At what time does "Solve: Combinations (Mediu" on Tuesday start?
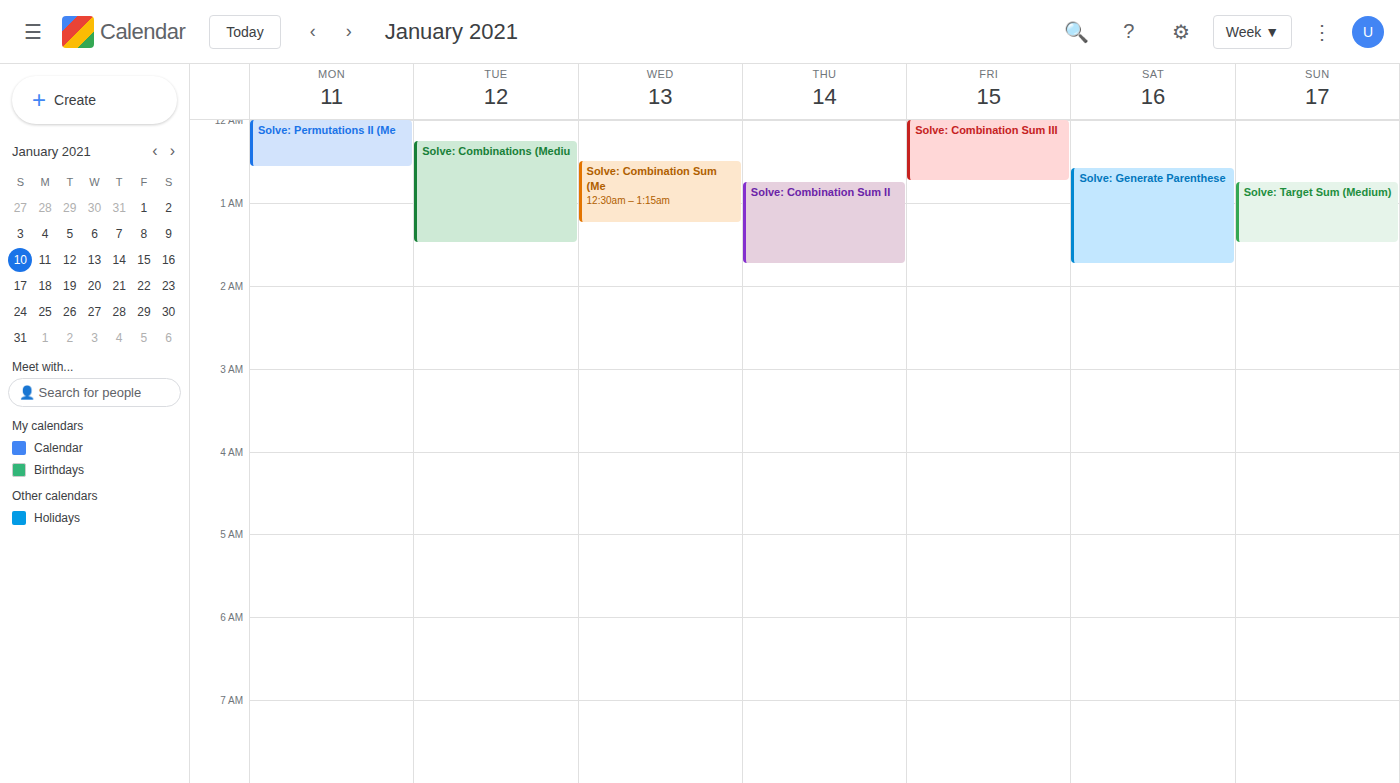
12:15 AM